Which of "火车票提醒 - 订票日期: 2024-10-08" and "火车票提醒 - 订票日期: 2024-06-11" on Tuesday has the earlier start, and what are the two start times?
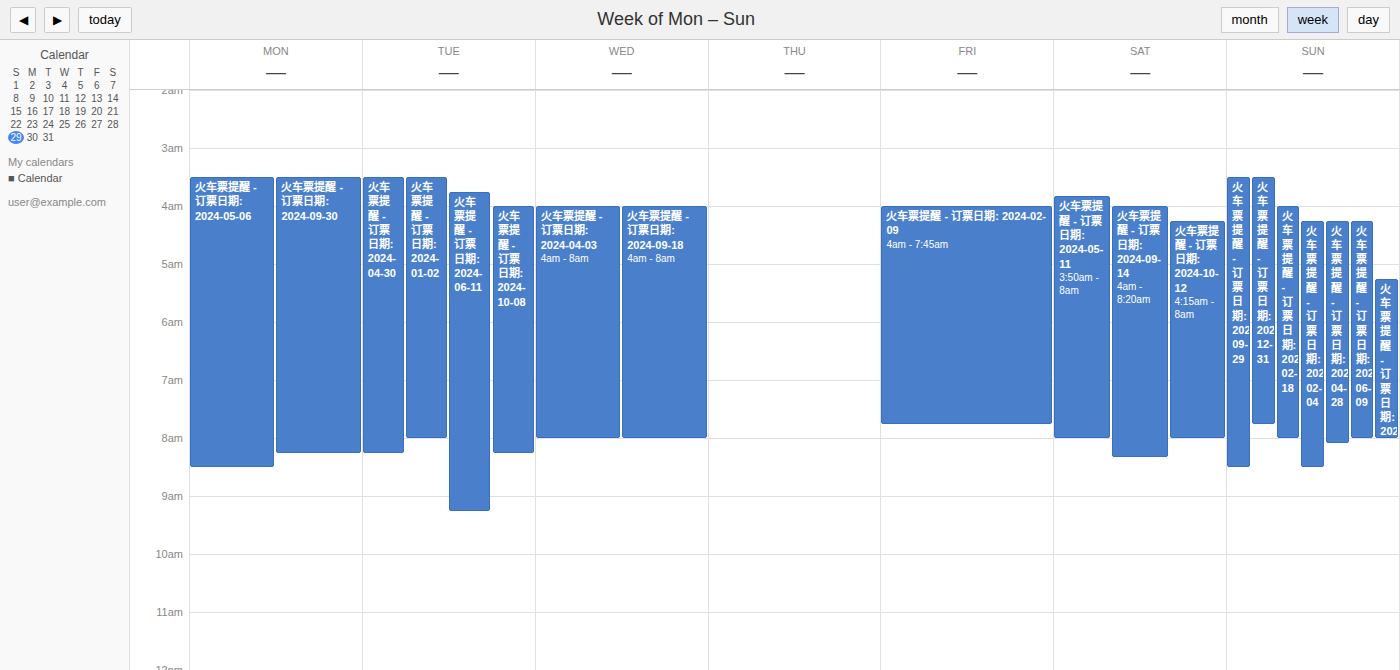
"火车票提醒 - 订票日期: 2024-06-11" 3:45 AM; "火车票提醒 - 订票日期: 2024-10-08" 4:00 AM.